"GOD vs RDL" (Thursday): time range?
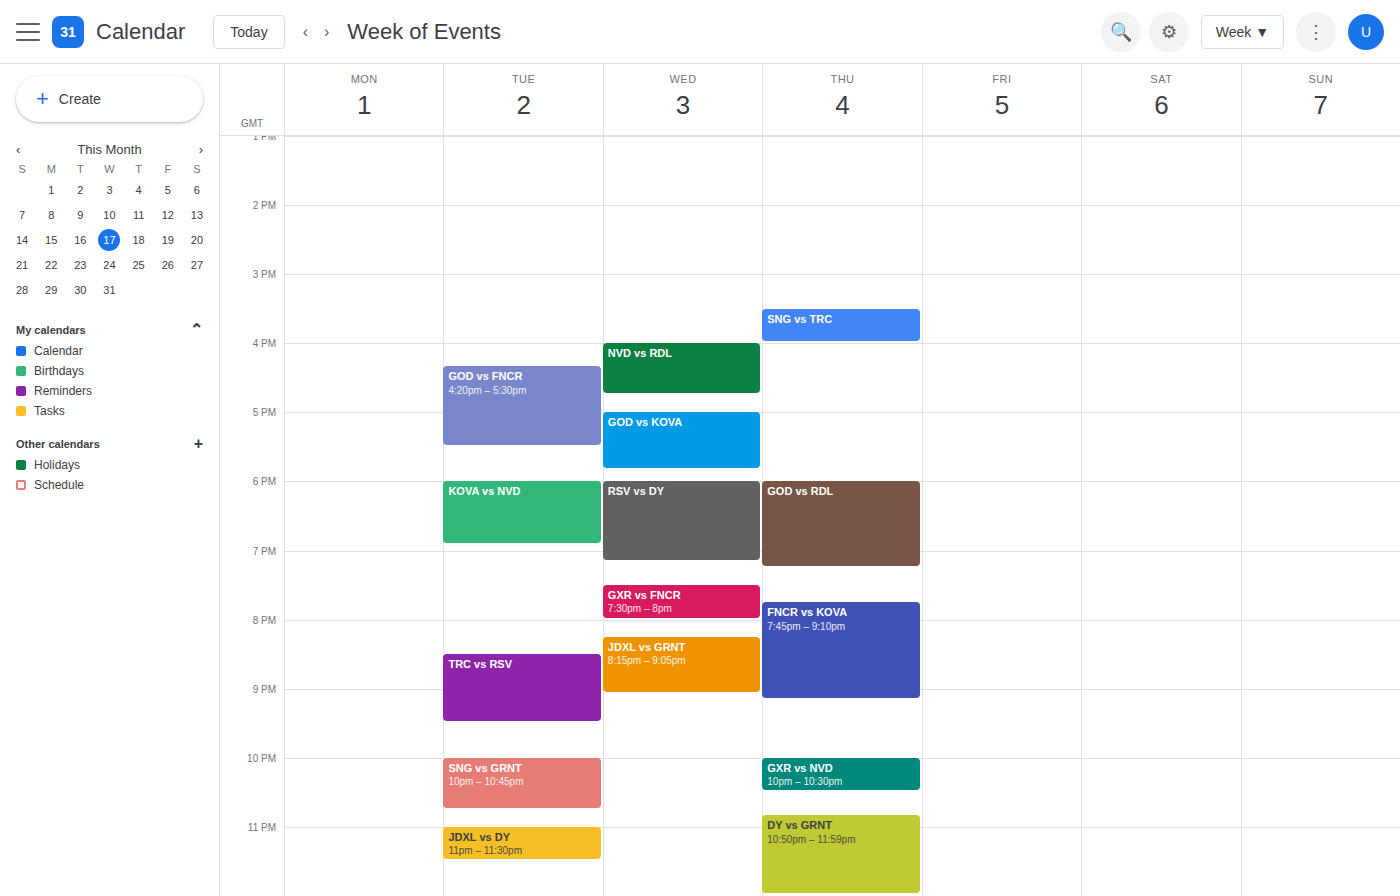
6:00 PM to 7:15 PM